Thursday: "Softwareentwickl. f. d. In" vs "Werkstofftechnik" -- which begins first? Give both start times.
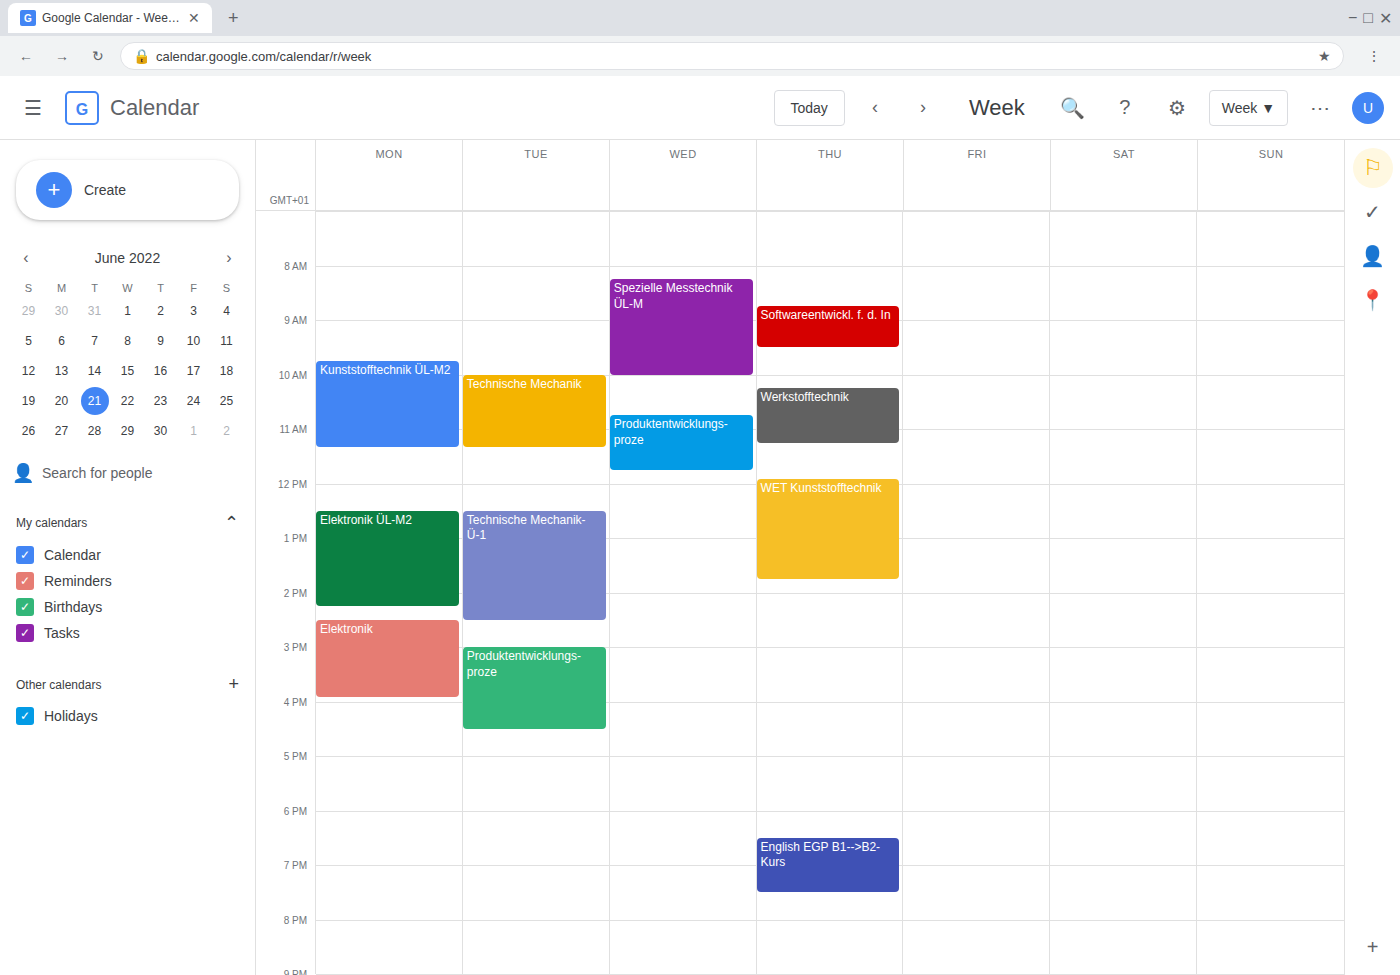
"Softwareentwickl. f. d. In" 8:45 AM; "Werkstofftechnik" 10:15 AM.